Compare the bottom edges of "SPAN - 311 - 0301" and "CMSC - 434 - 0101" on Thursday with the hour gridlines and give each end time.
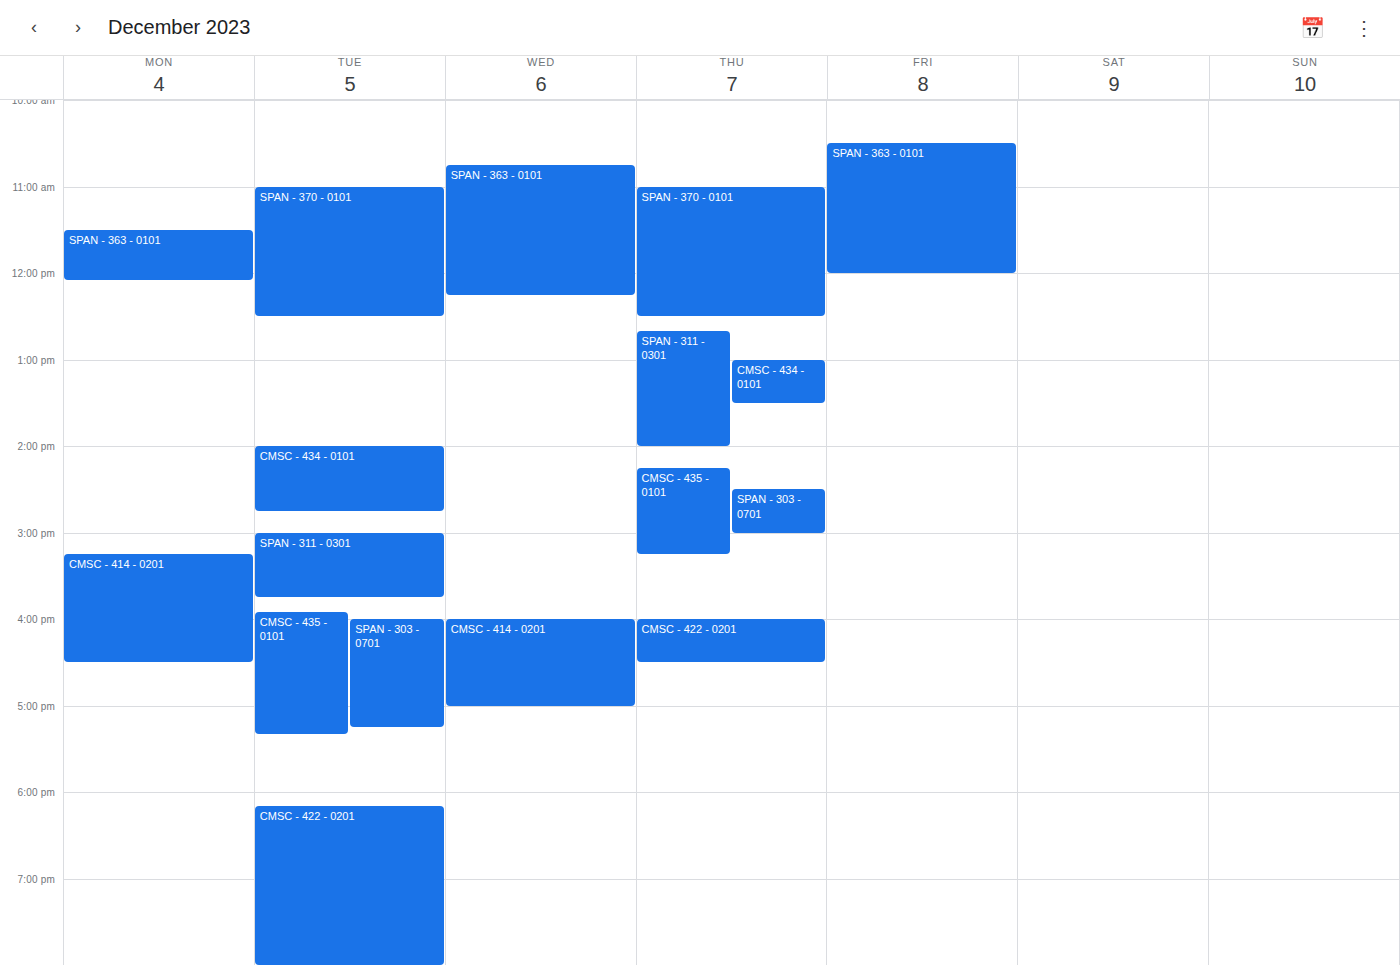
"SPAN - 311 - 0301": 2:00 PM, exactly on the 2 PM line. "CMSC - 434 - 0101": 1:30 PM, halfway between the 1 PM and 2 PM lines.